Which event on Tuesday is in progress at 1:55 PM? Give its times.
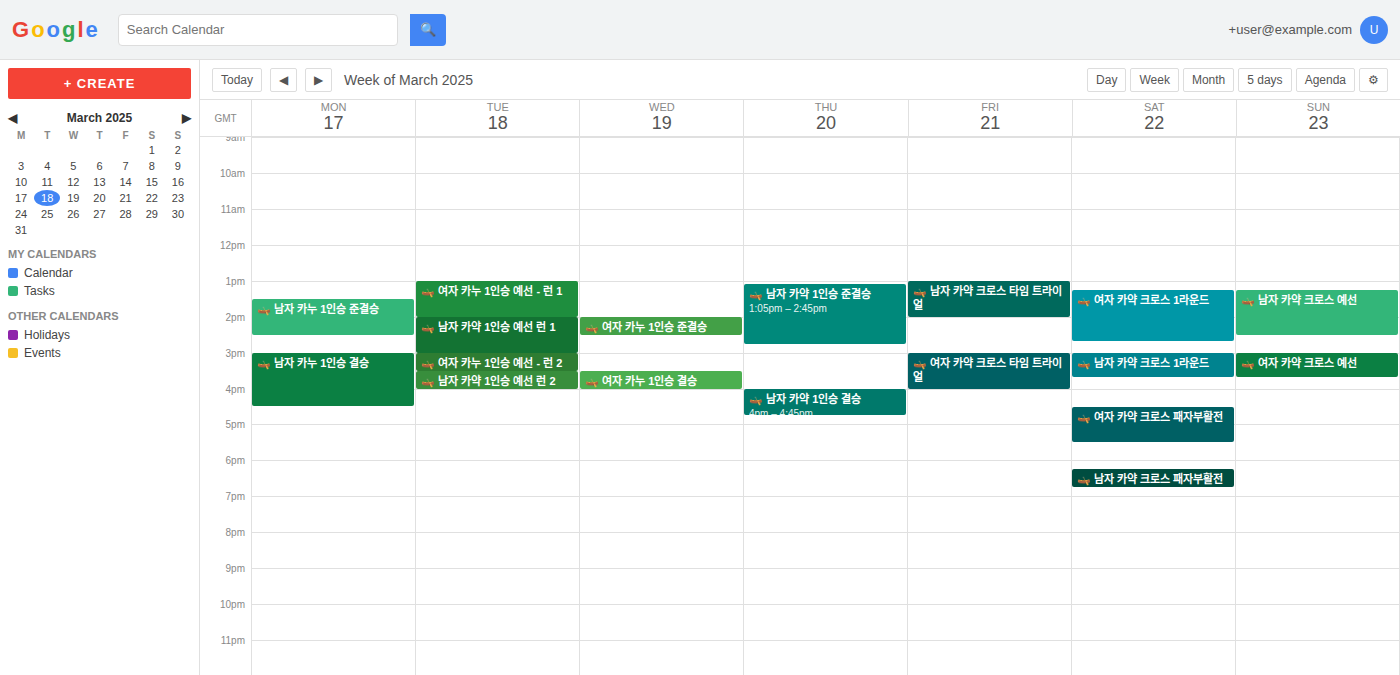
"🛶 여자 카누 1인승 예선 - 런 1", 1:00 PM to 2:00 PM